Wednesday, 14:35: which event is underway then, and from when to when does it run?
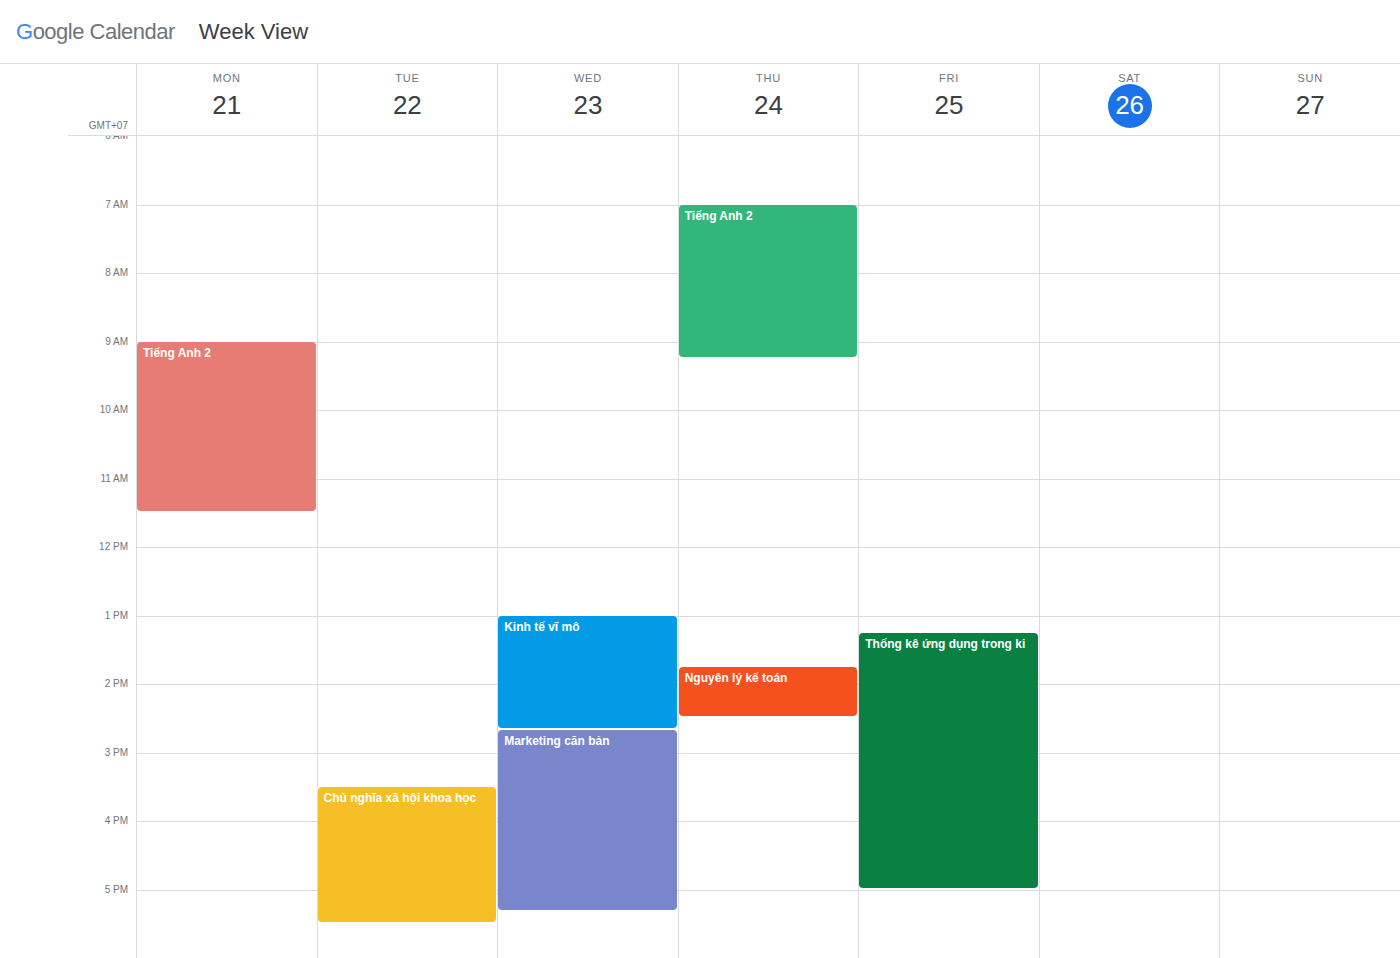
"Kinh tế vĩ mô", 13:00 to 14:40